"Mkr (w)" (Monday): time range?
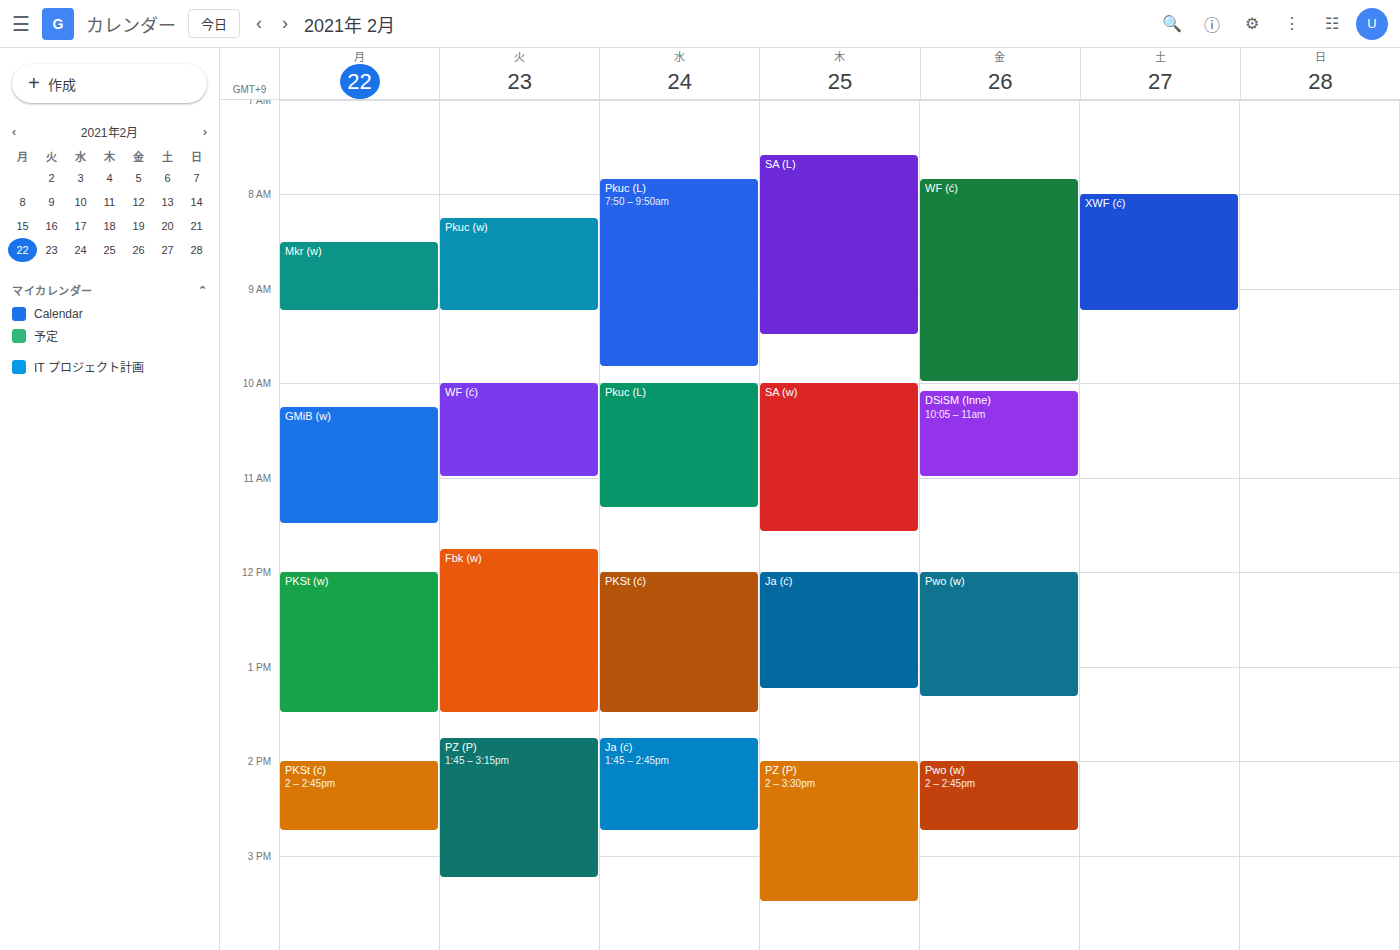
8:30 AM to 9:15 AM